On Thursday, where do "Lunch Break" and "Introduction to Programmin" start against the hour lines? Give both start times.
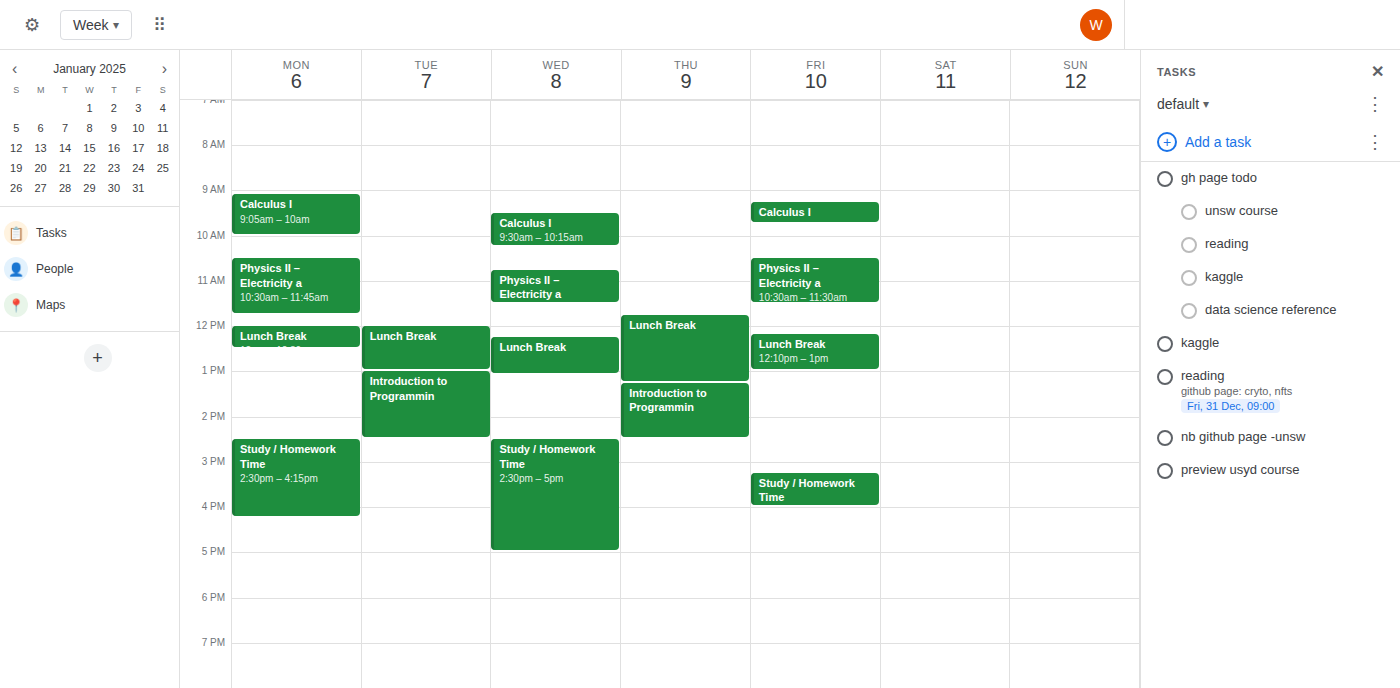
"Lunch Break": 11:45 AM, neither: three quarters of the way from the 11 AM line to the 12 PM line. "Introduction to Programmin": 1:15 PM, neither: a quarter of the way from the 1 PM line to the 2 PM line.